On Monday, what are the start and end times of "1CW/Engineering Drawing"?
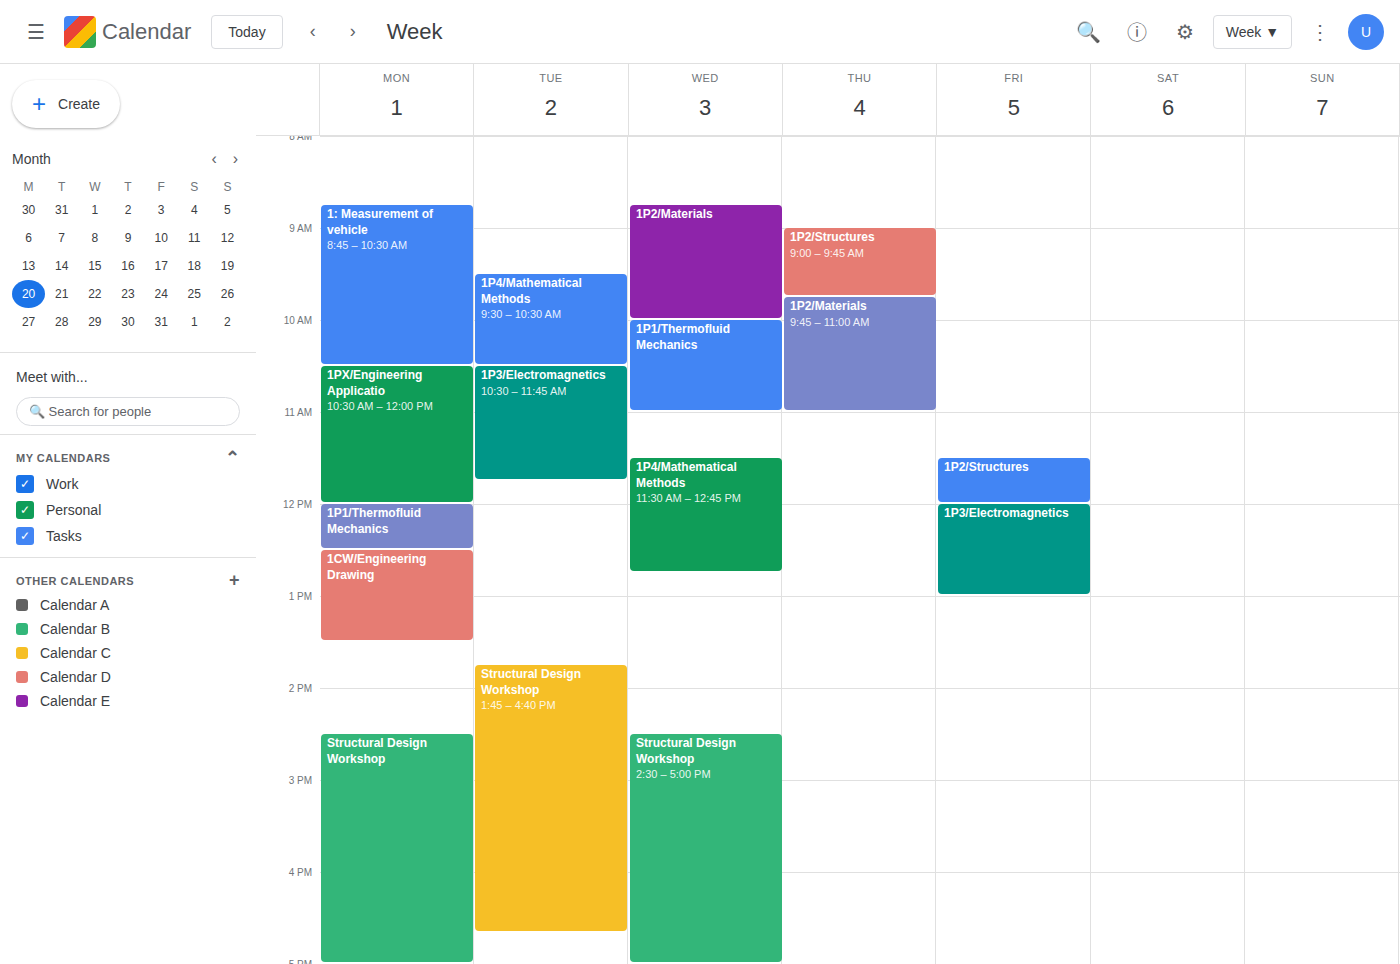
12:30 PM to 1:30 PM